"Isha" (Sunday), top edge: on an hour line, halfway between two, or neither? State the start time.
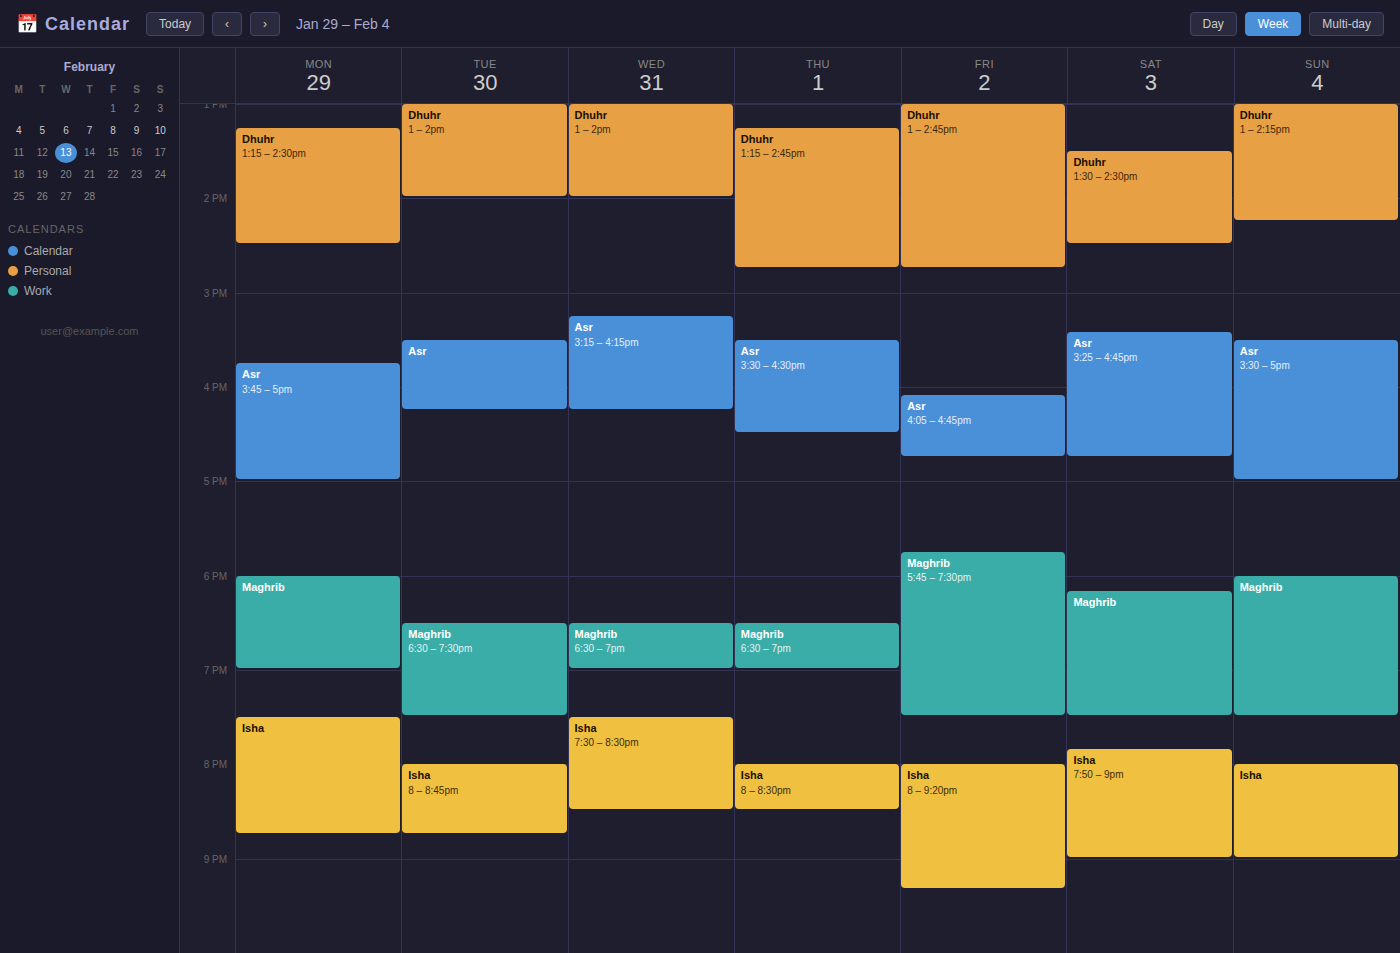
8:00 PM -- exactly on the 8 PM line.